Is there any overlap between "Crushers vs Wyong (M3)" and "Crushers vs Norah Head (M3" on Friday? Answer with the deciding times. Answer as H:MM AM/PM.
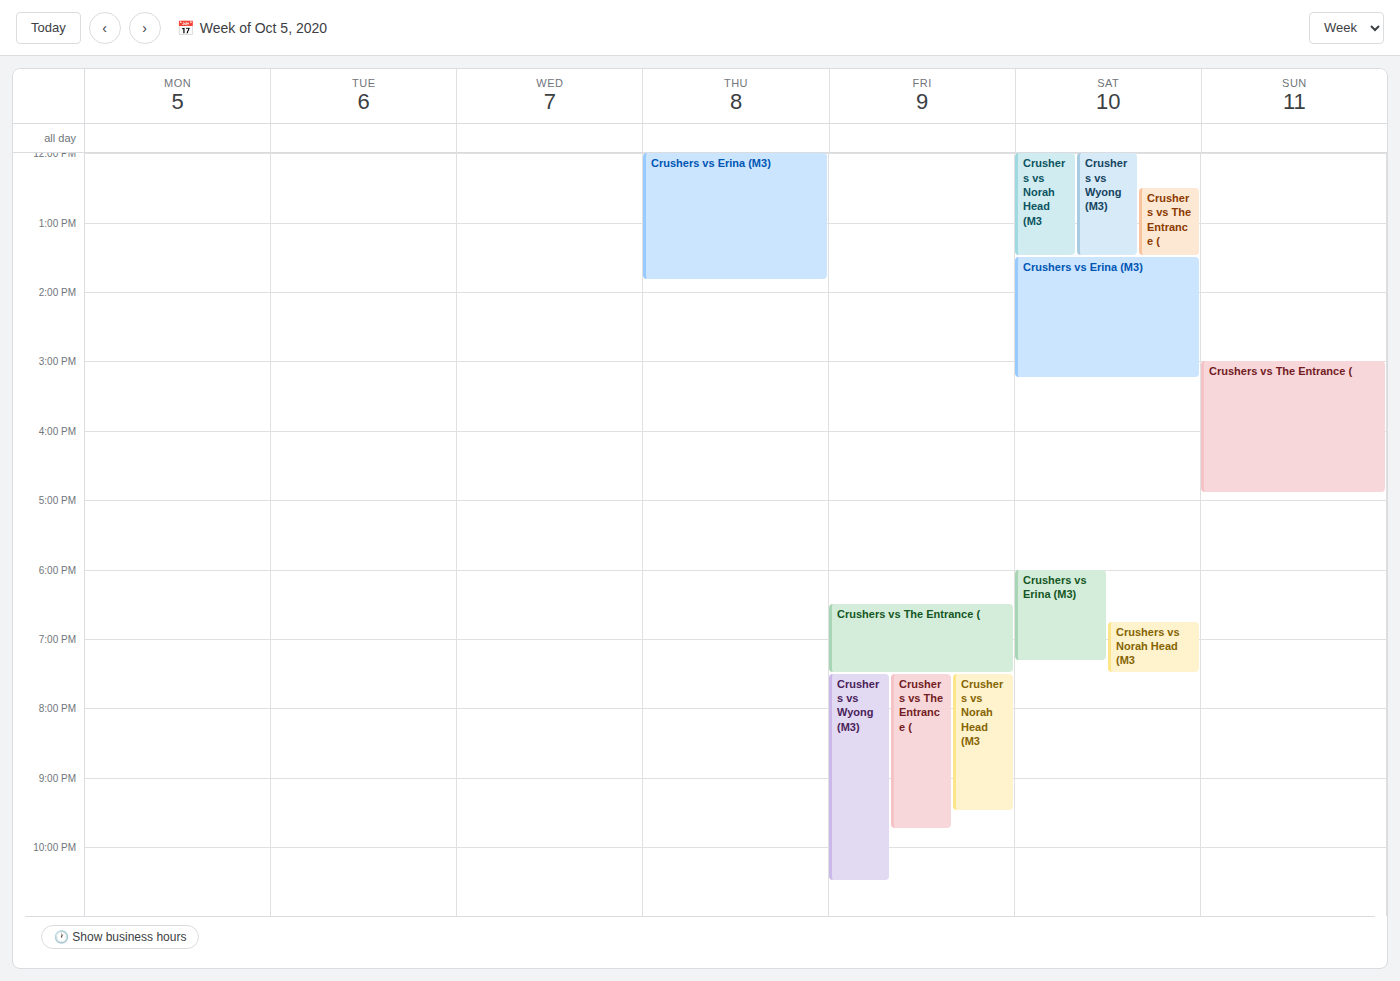
"Crushers vs Norah Head (M3" runs 7:30 PM to 9:30 PM, inside "Crushers vs Wyong (M3)" -- they overlap.